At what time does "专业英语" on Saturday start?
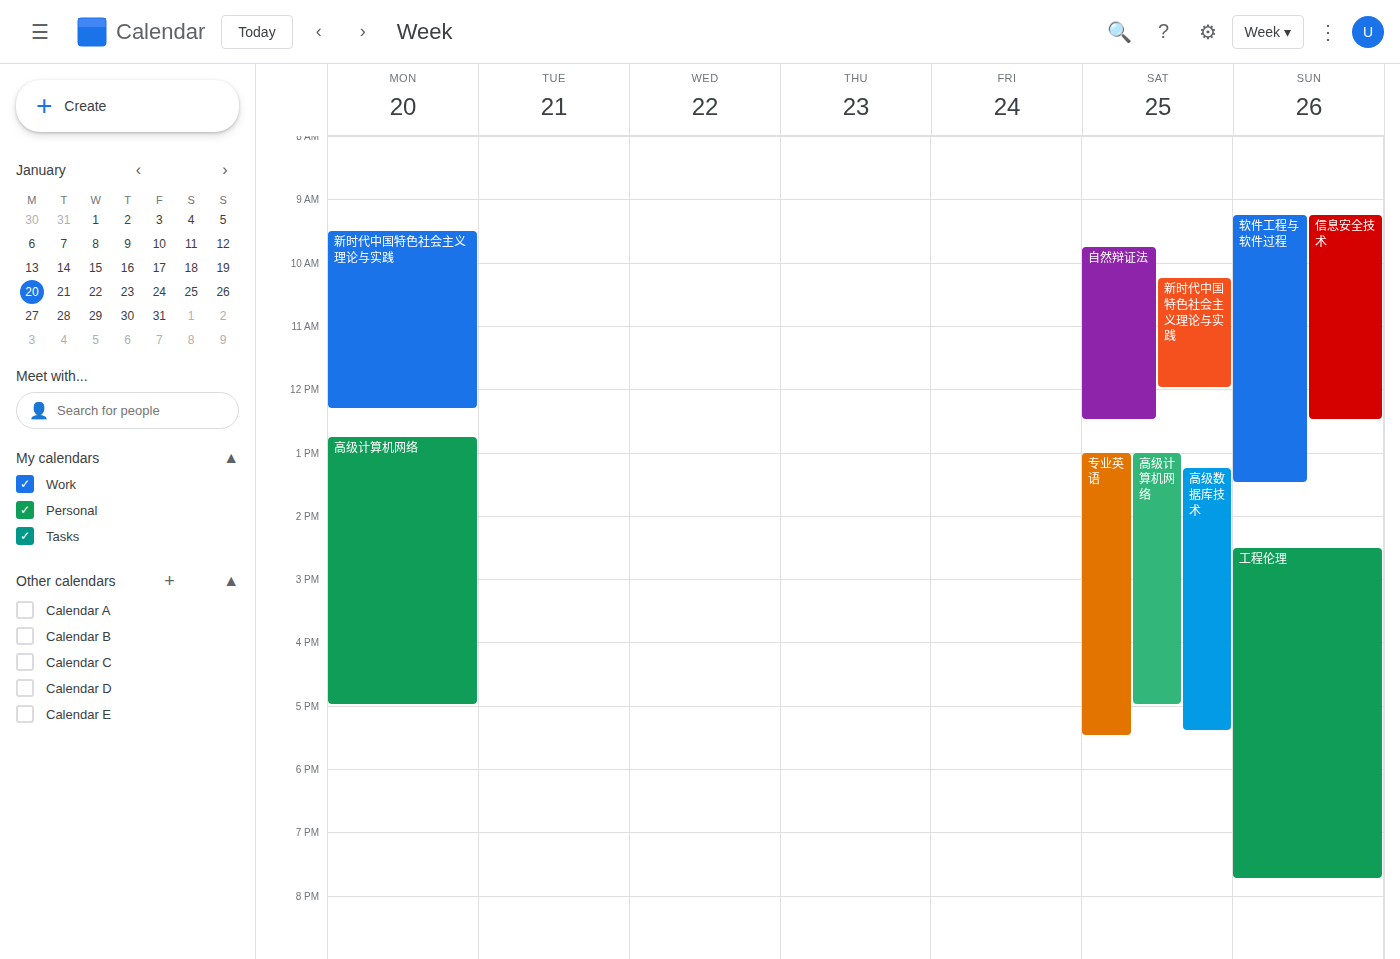
1:00 PM